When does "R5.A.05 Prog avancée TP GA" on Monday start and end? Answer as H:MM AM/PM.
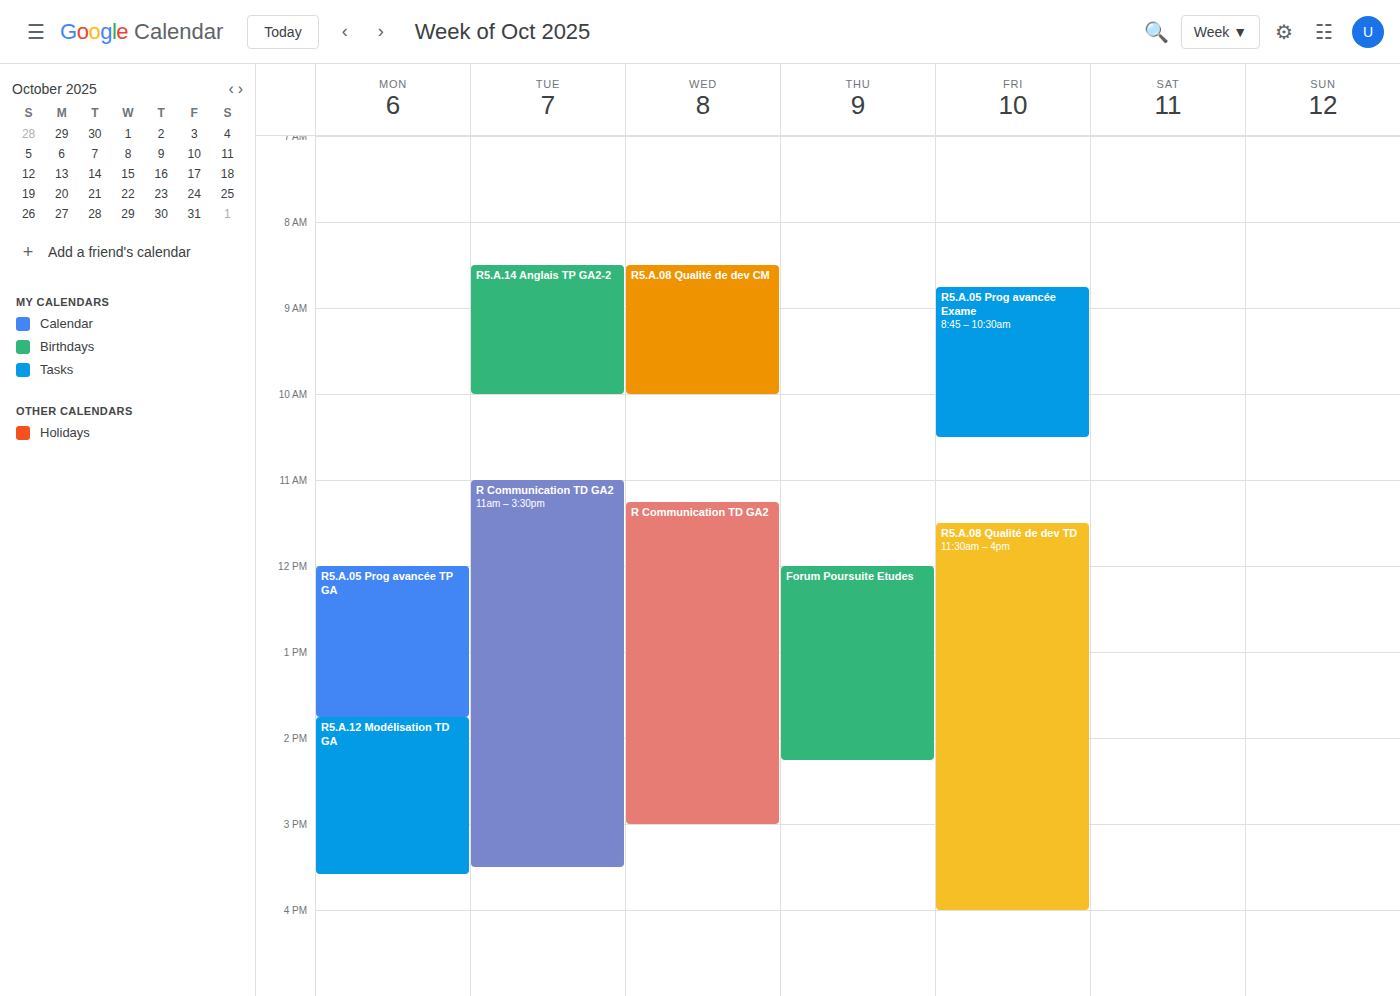
12:00 PM to 1:45 PM